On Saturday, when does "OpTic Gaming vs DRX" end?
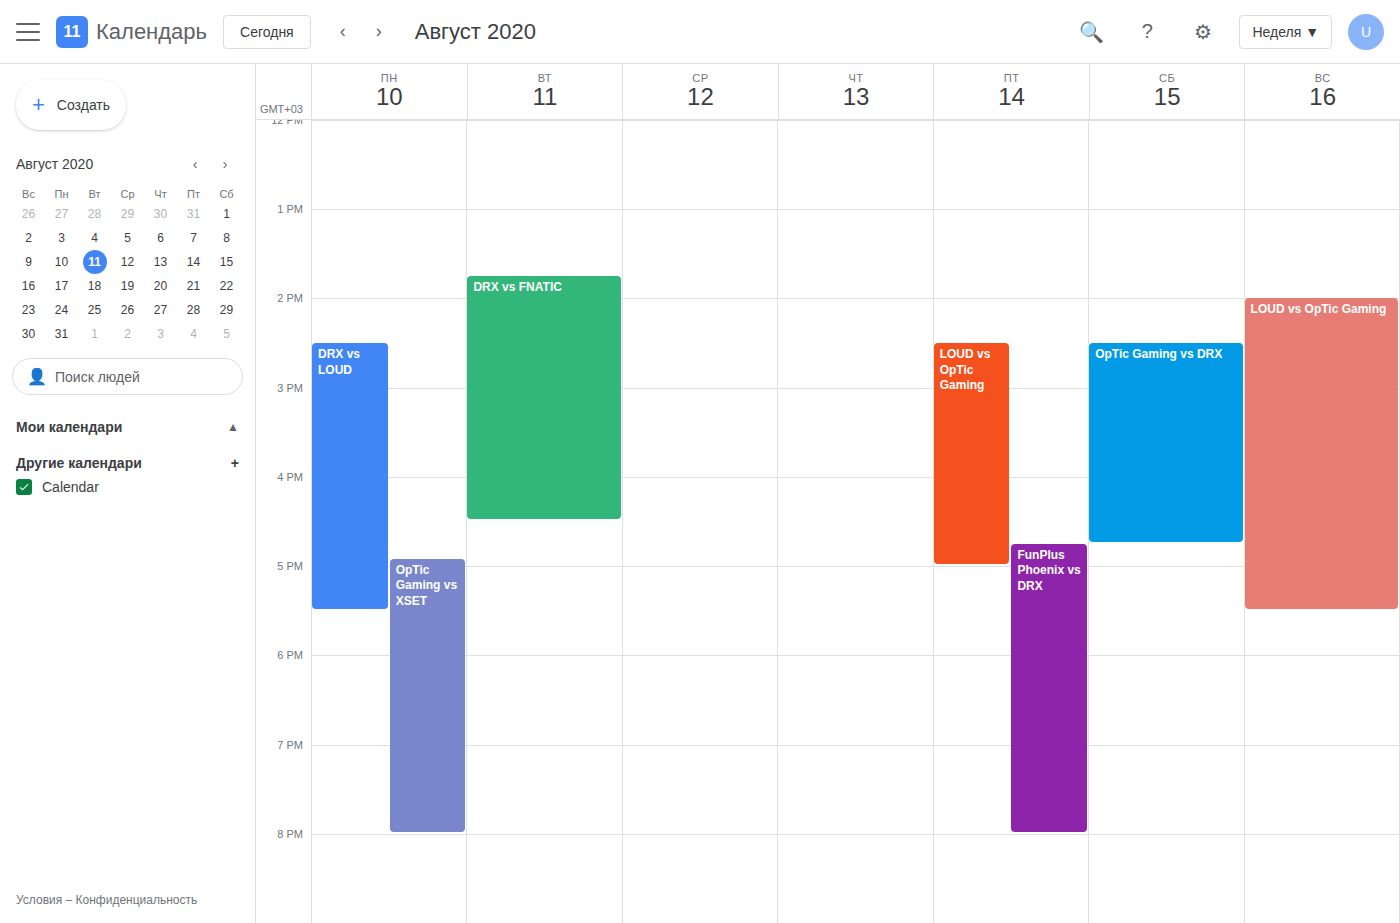
16:45